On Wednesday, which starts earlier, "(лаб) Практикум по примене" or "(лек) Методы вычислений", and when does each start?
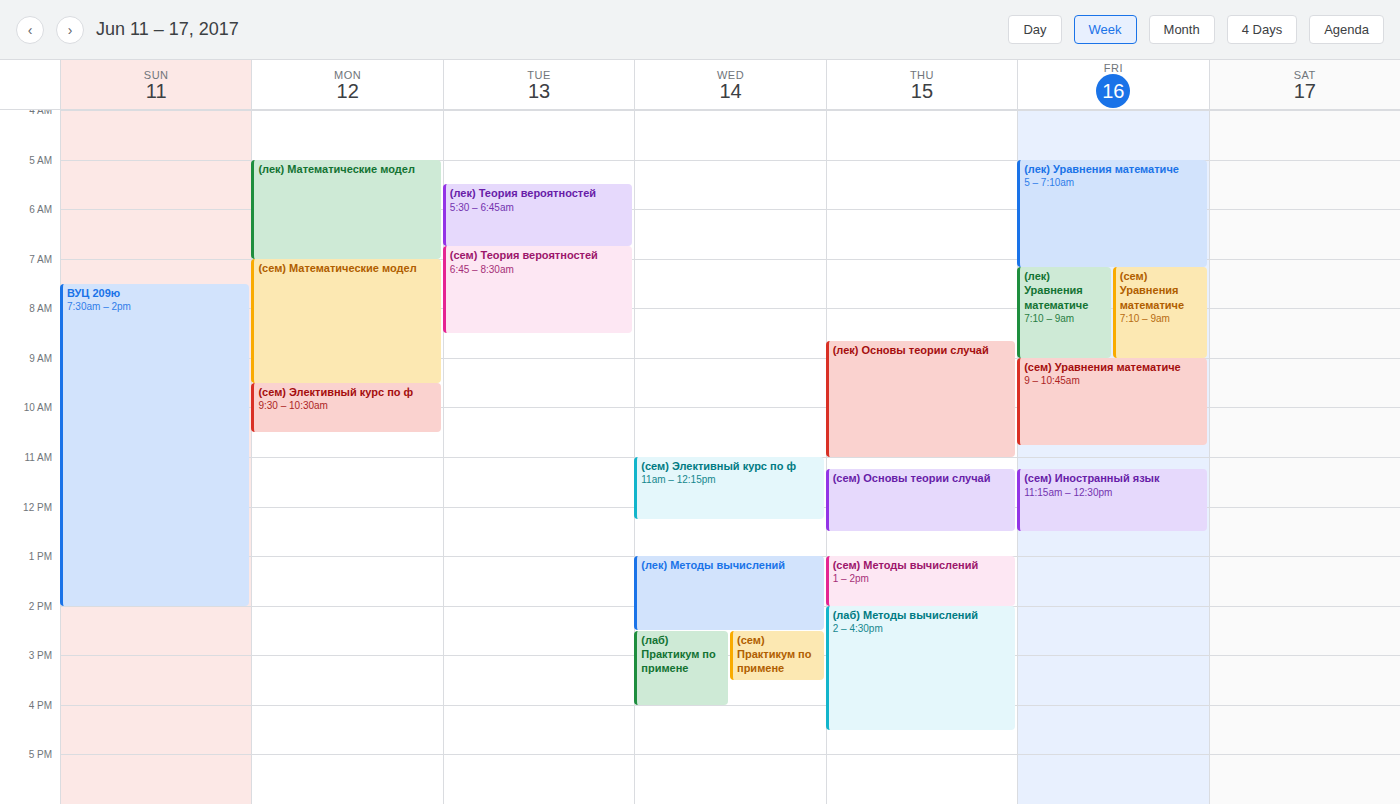
"(лек) Методы вычислений" 1:00 PM; "(лаб) Практикум по примене" 2:30 PM.